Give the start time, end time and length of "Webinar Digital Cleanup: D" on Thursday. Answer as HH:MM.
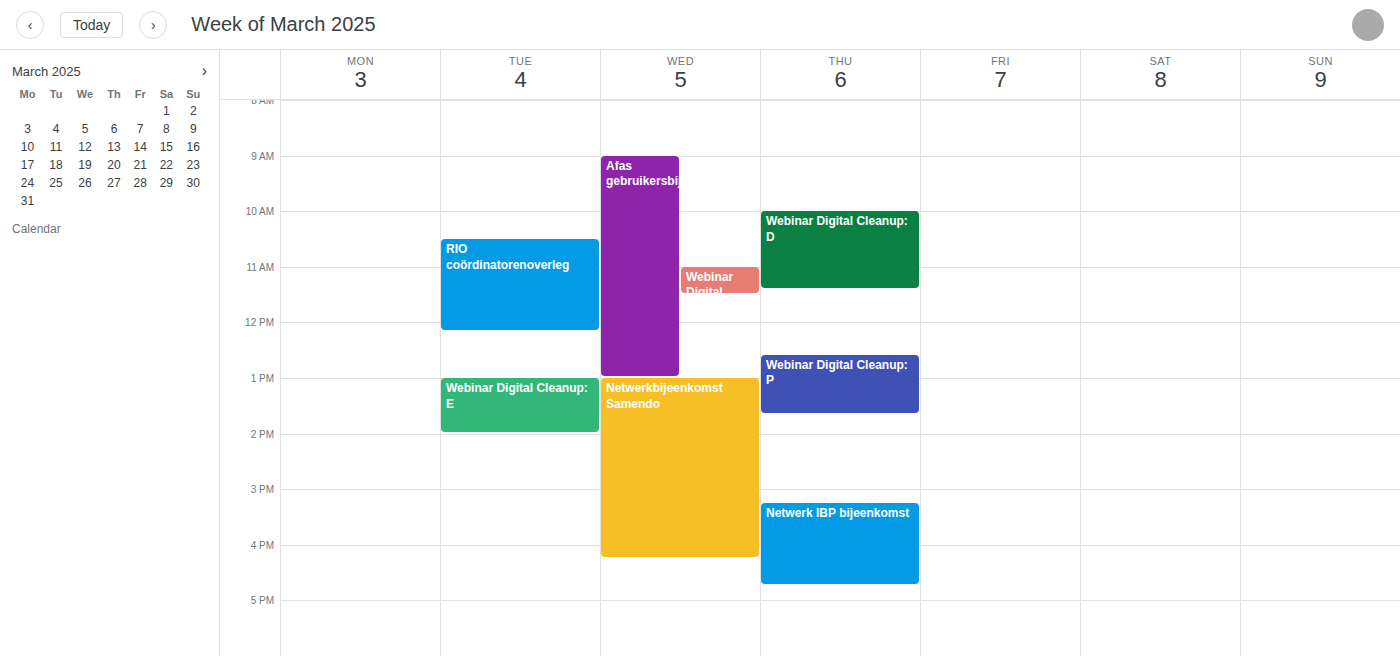
10:00 to 11:25, 1 hour 25 minutes